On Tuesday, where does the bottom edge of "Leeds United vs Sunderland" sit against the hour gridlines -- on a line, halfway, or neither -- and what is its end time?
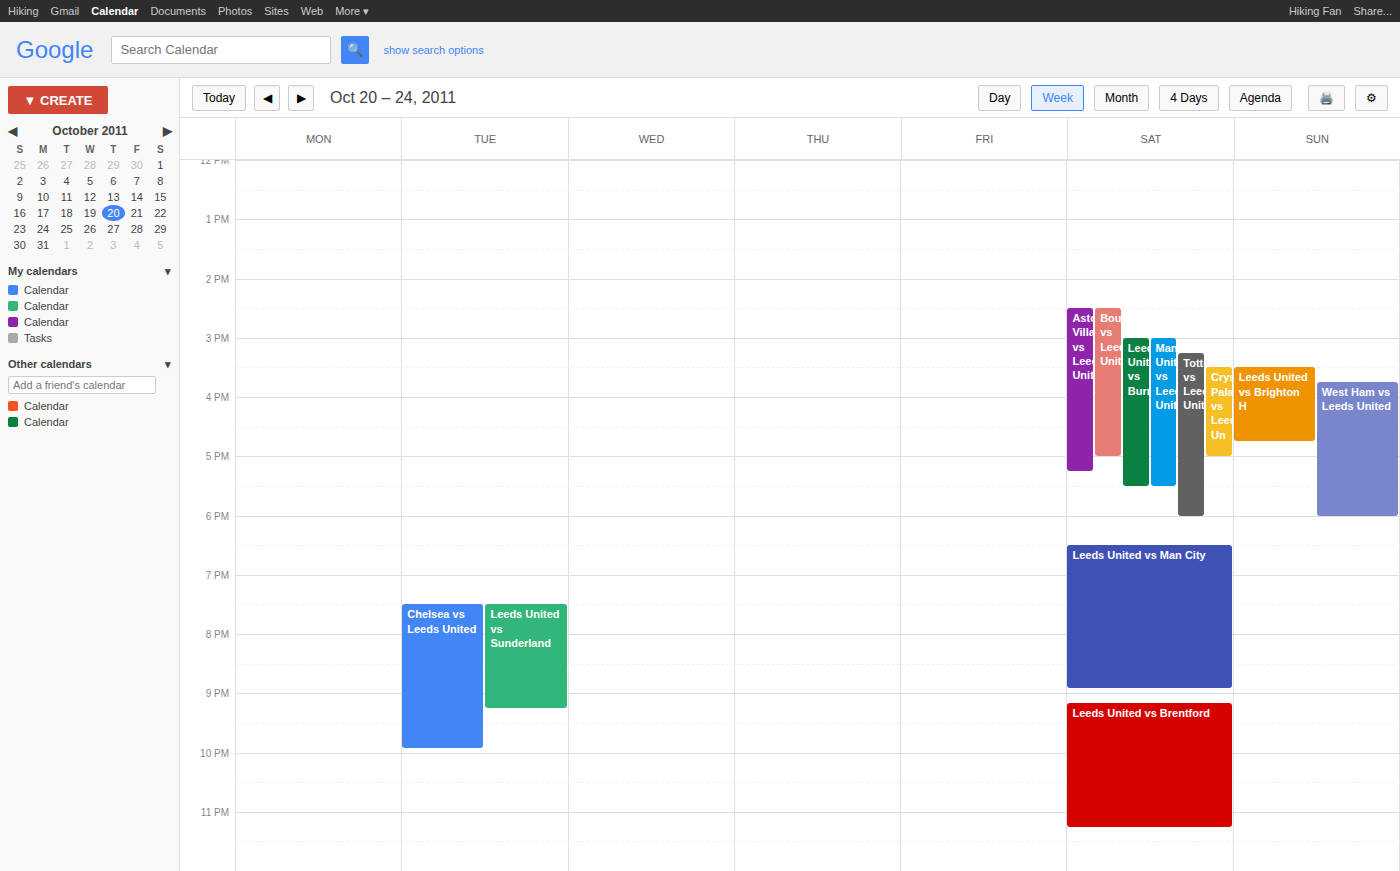
9:15 PM -- neither: a quarter of the way from the 9 PM line to the 10 PM line.